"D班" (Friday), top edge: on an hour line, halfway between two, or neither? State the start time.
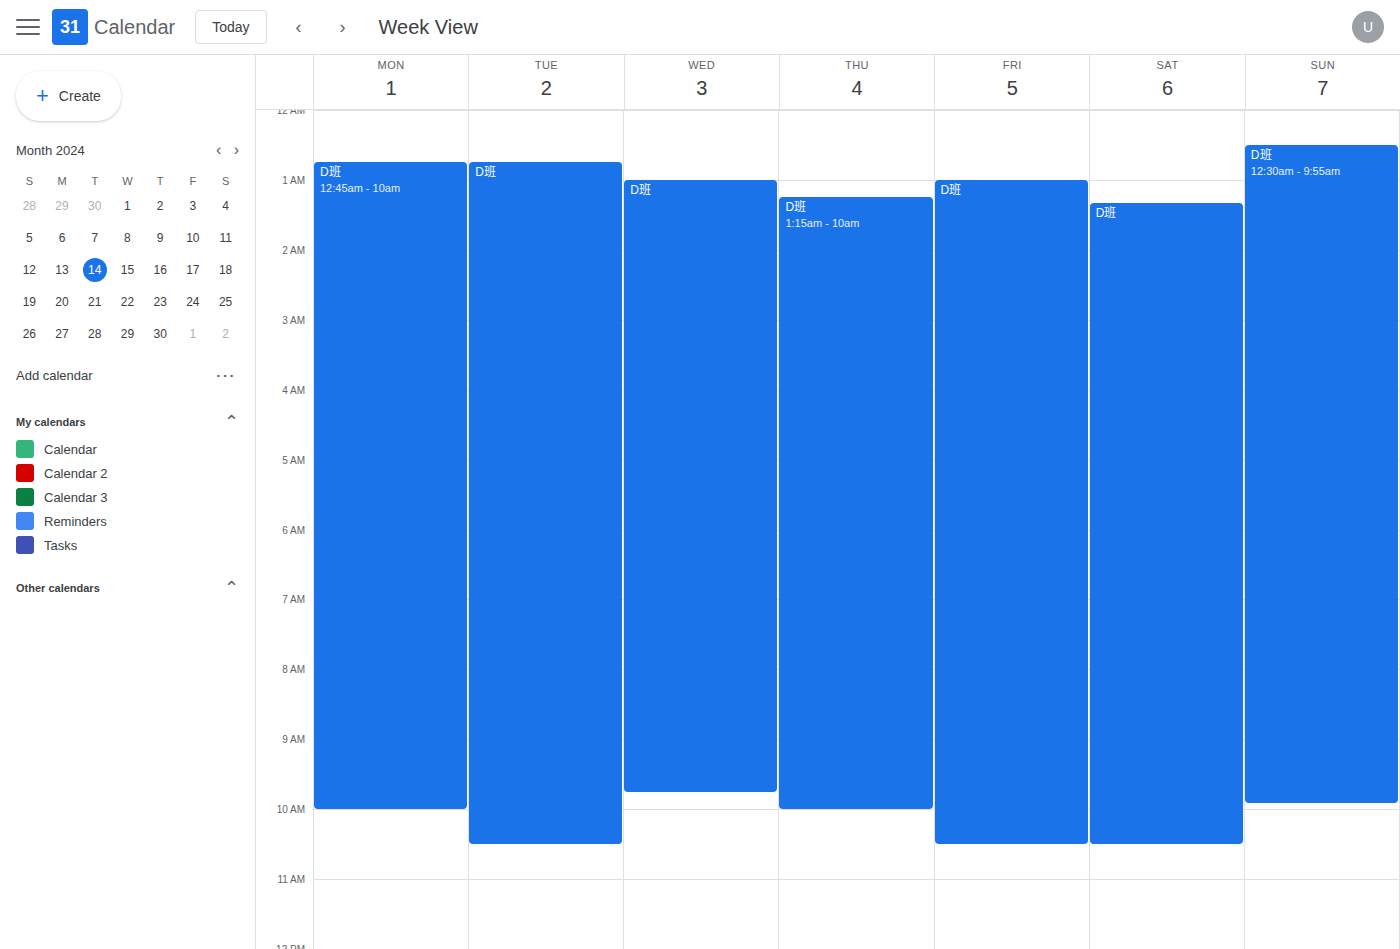
1:00 AM -- exactly on the 1 AM line.